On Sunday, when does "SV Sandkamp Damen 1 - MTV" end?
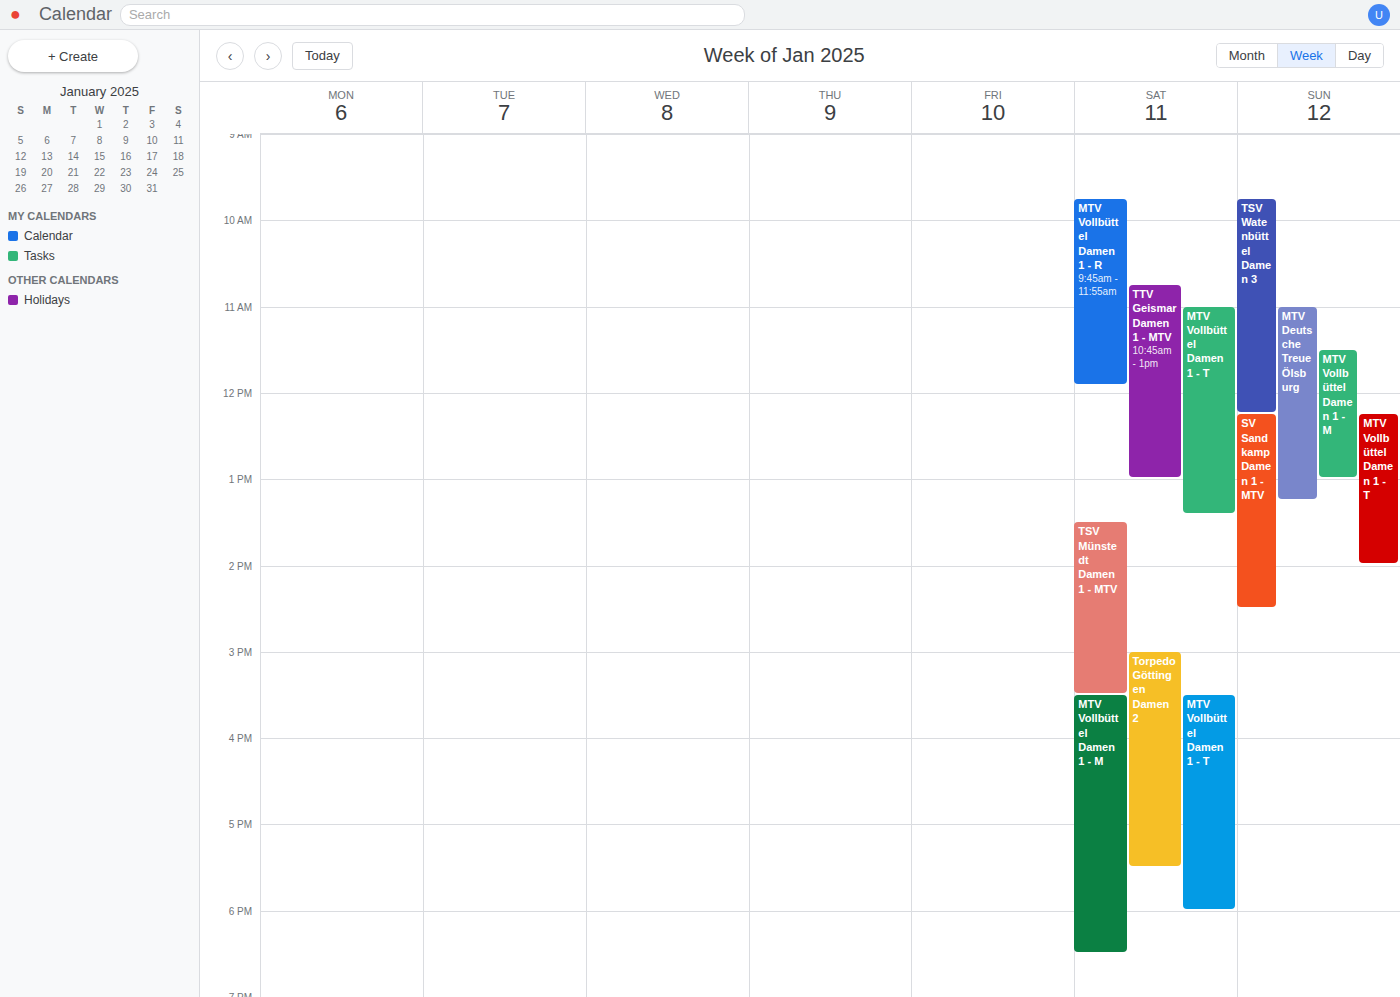
2:30 PM